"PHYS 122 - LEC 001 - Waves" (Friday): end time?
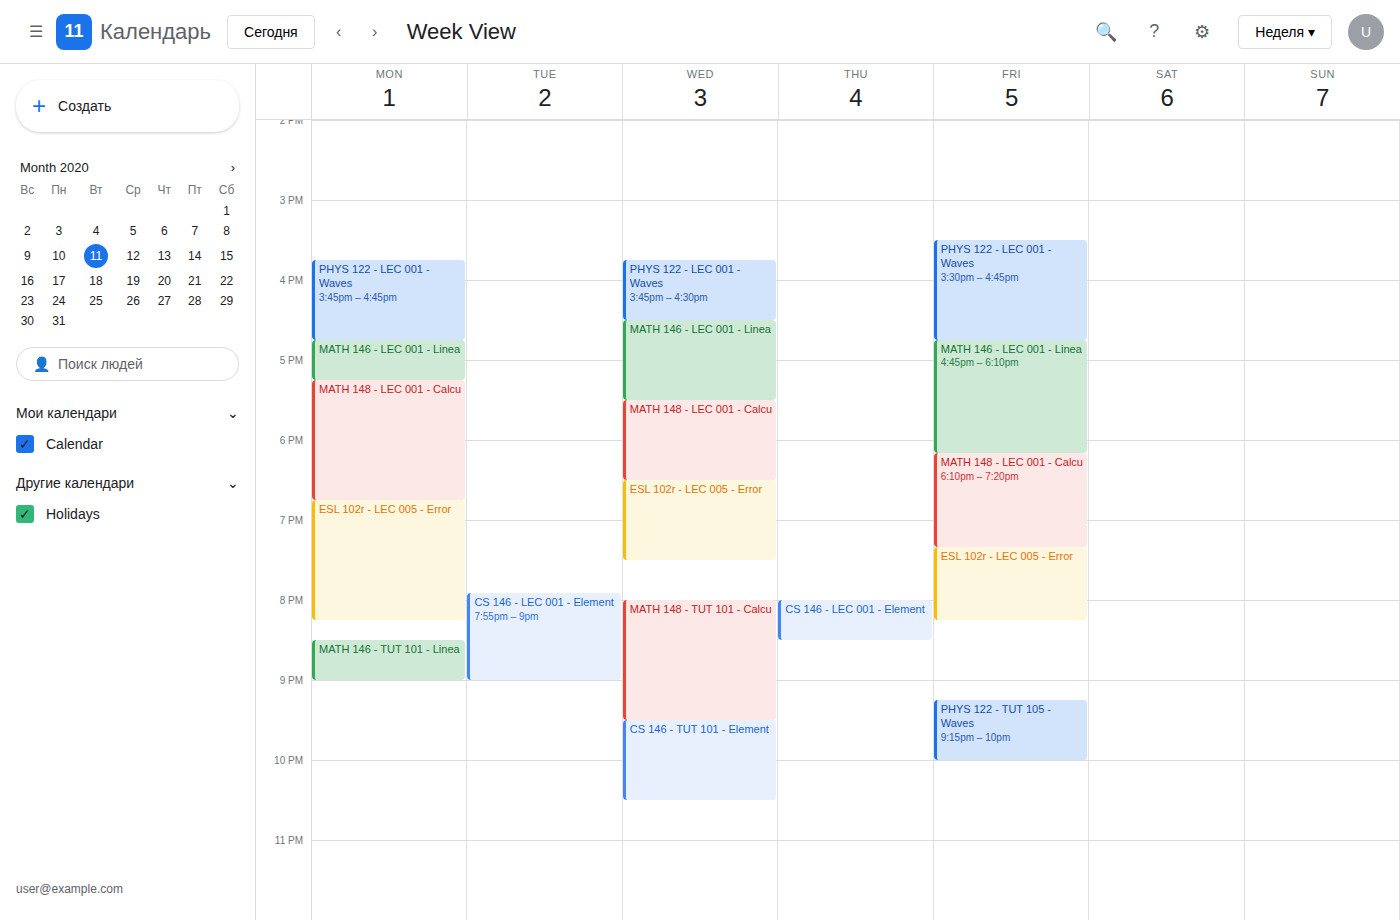
16:45